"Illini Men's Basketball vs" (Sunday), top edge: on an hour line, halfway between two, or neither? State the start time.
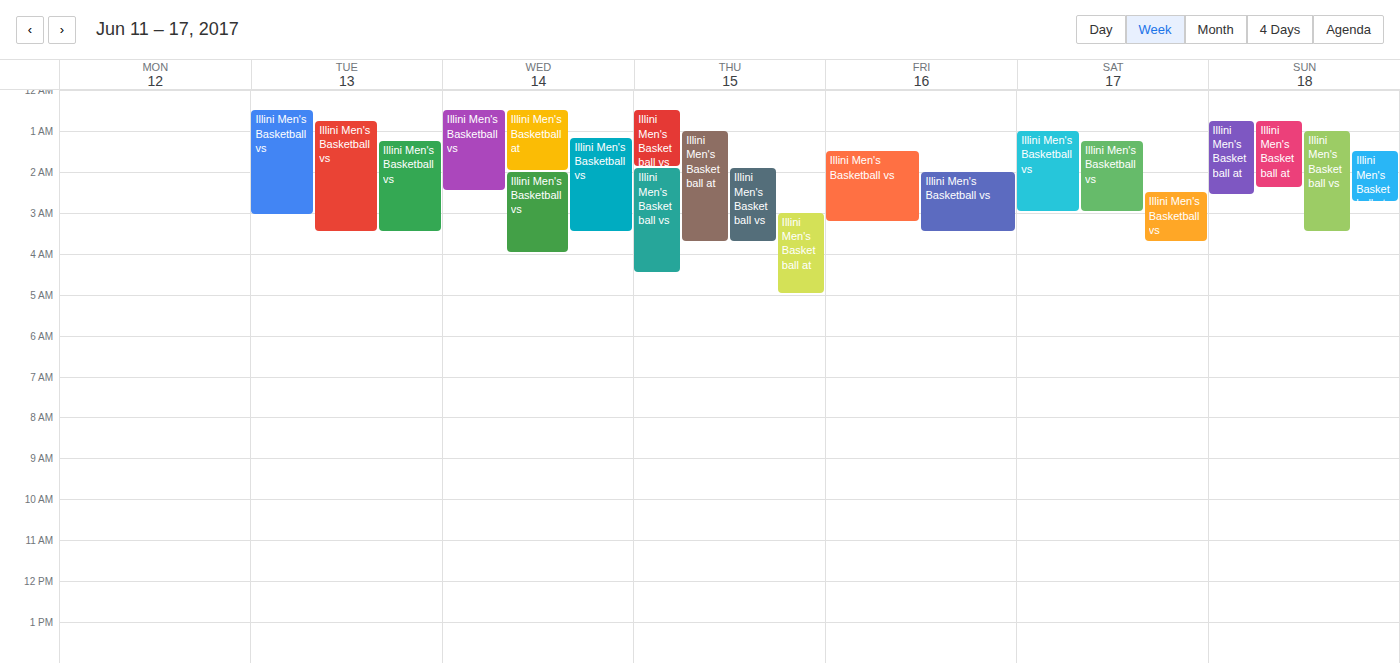
1:00 AM -- exactly on the 1 AM line.